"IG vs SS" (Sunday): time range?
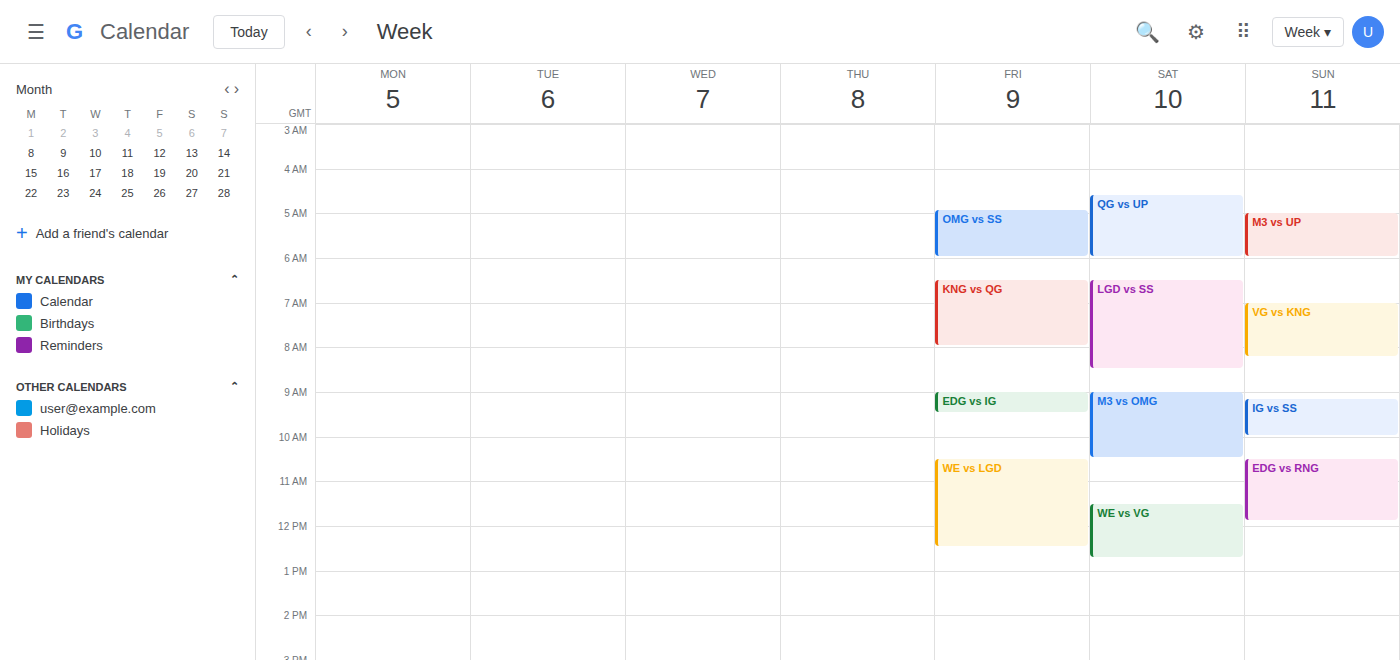
9:10 AM to 10:00 AM